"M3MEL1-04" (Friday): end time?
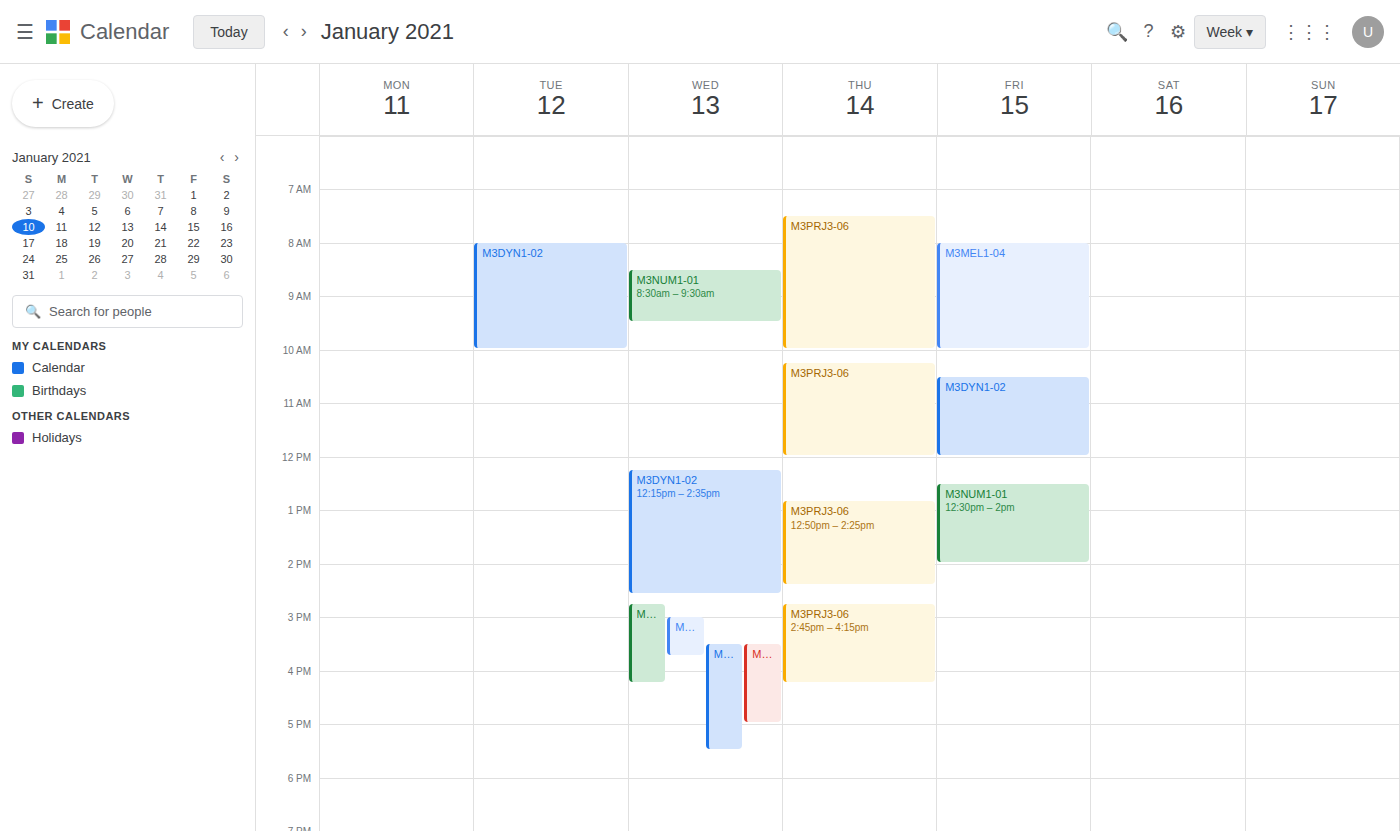
10:00 AM